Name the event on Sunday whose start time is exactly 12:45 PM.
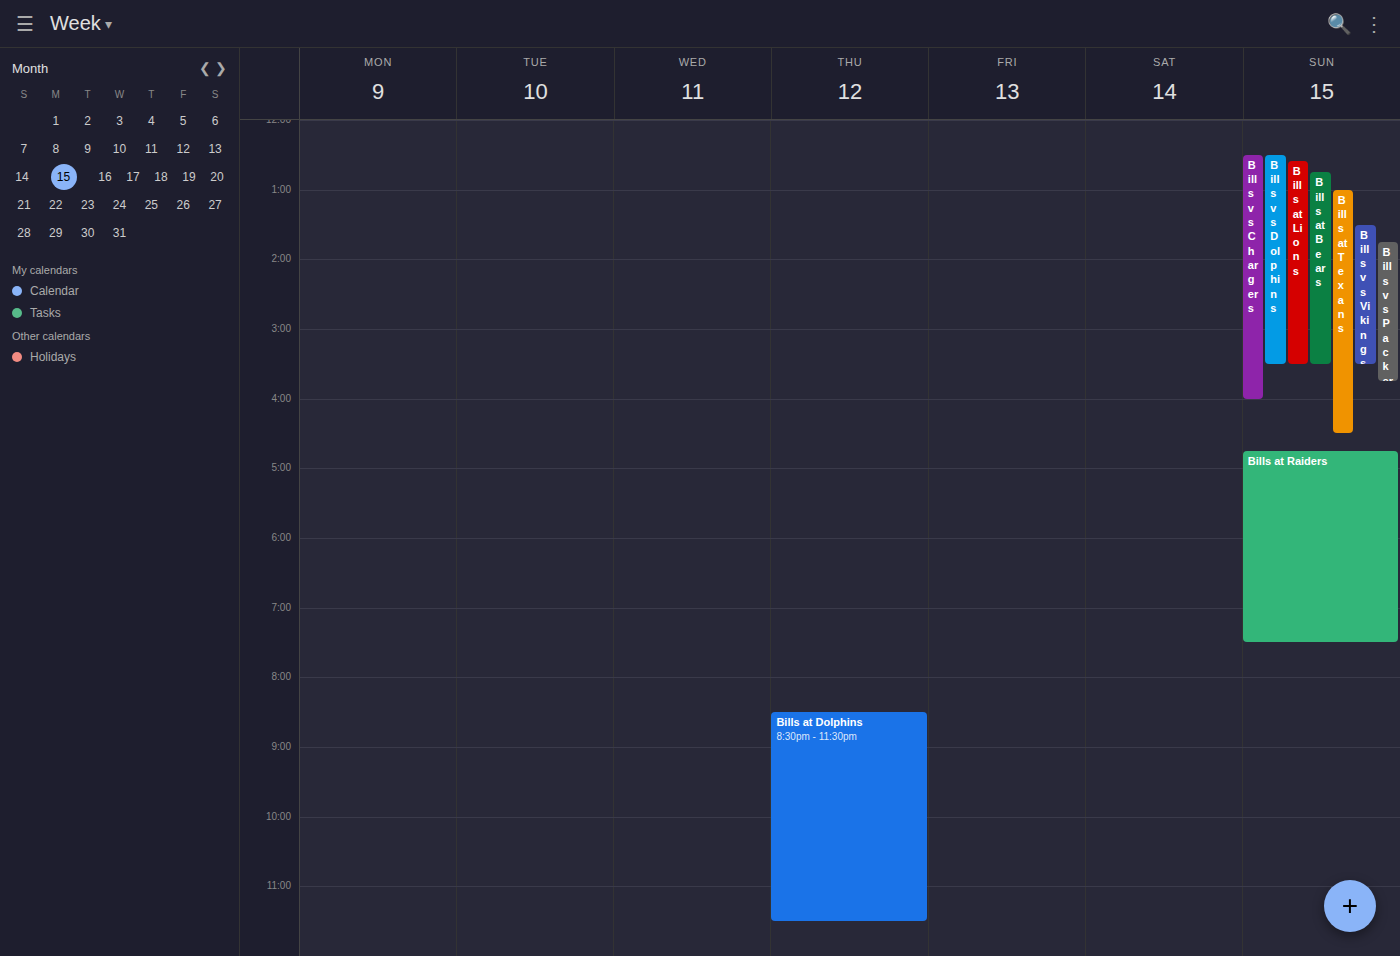
"Bills at Bears"